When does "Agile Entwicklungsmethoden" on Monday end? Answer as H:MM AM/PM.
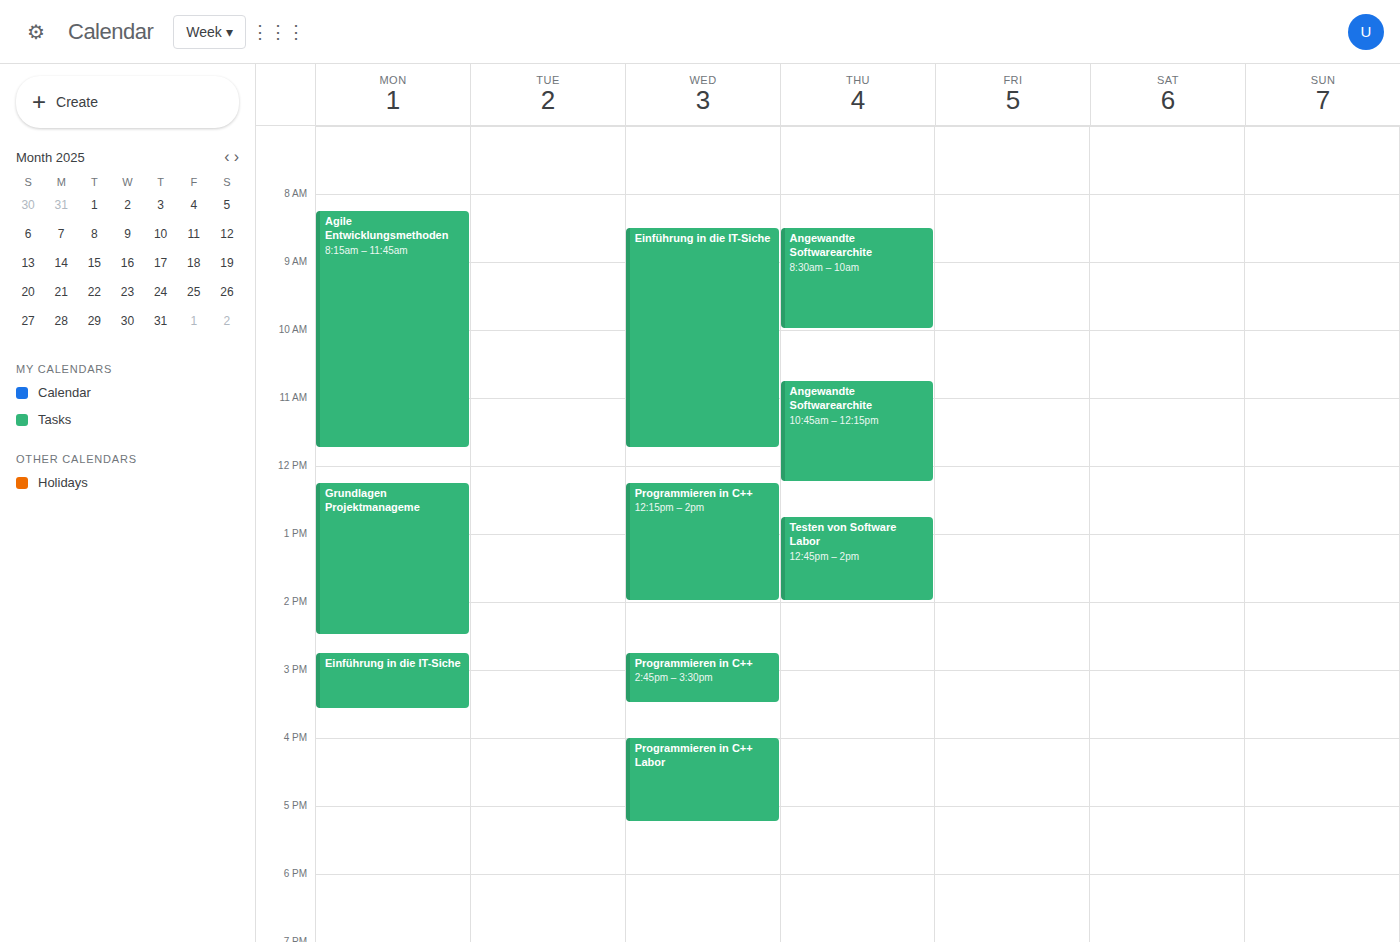
11:45 AM